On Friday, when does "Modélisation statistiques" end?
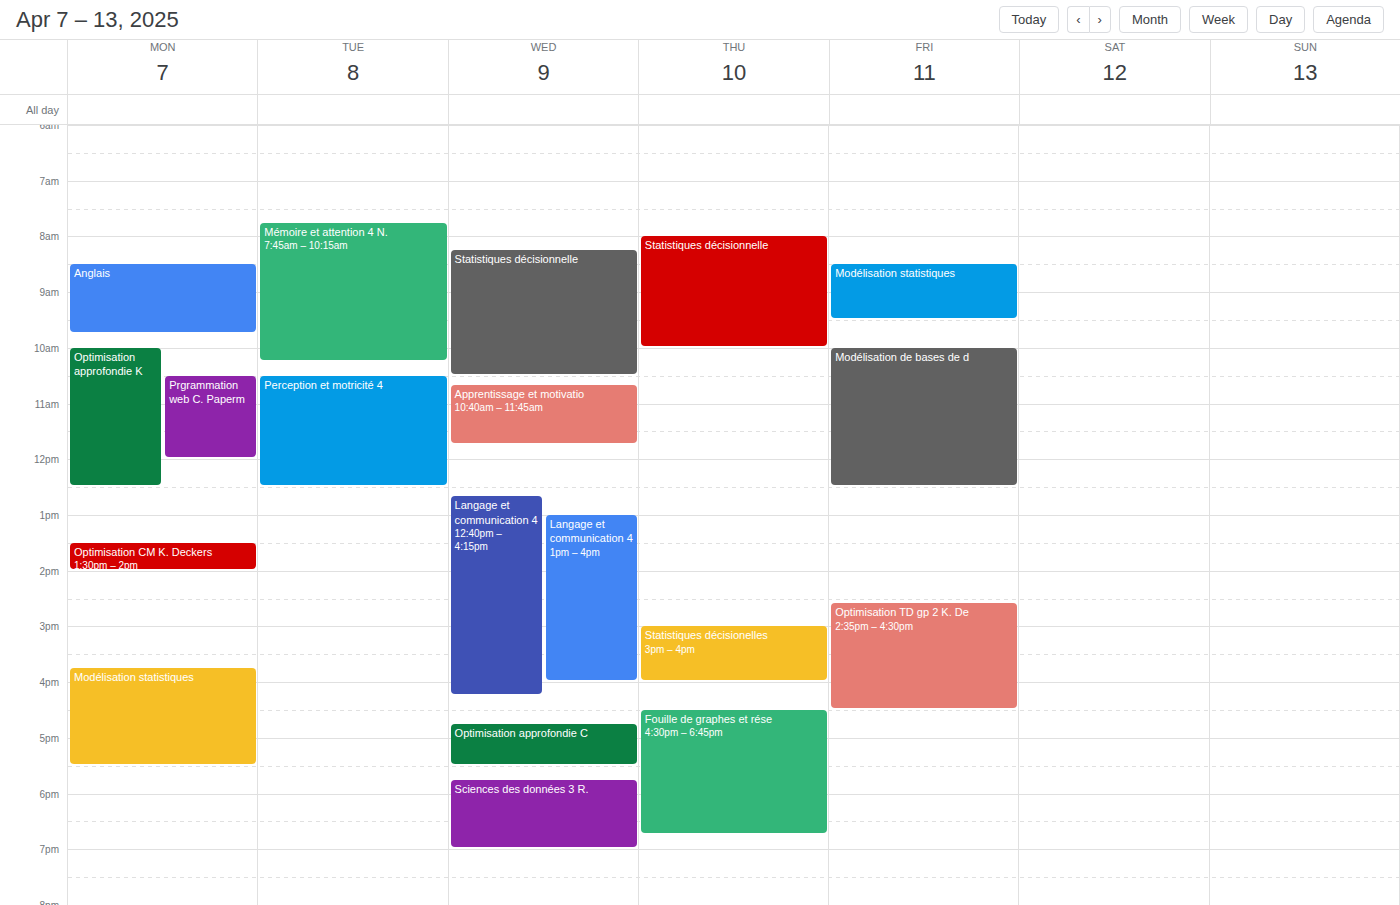
9:30 AM